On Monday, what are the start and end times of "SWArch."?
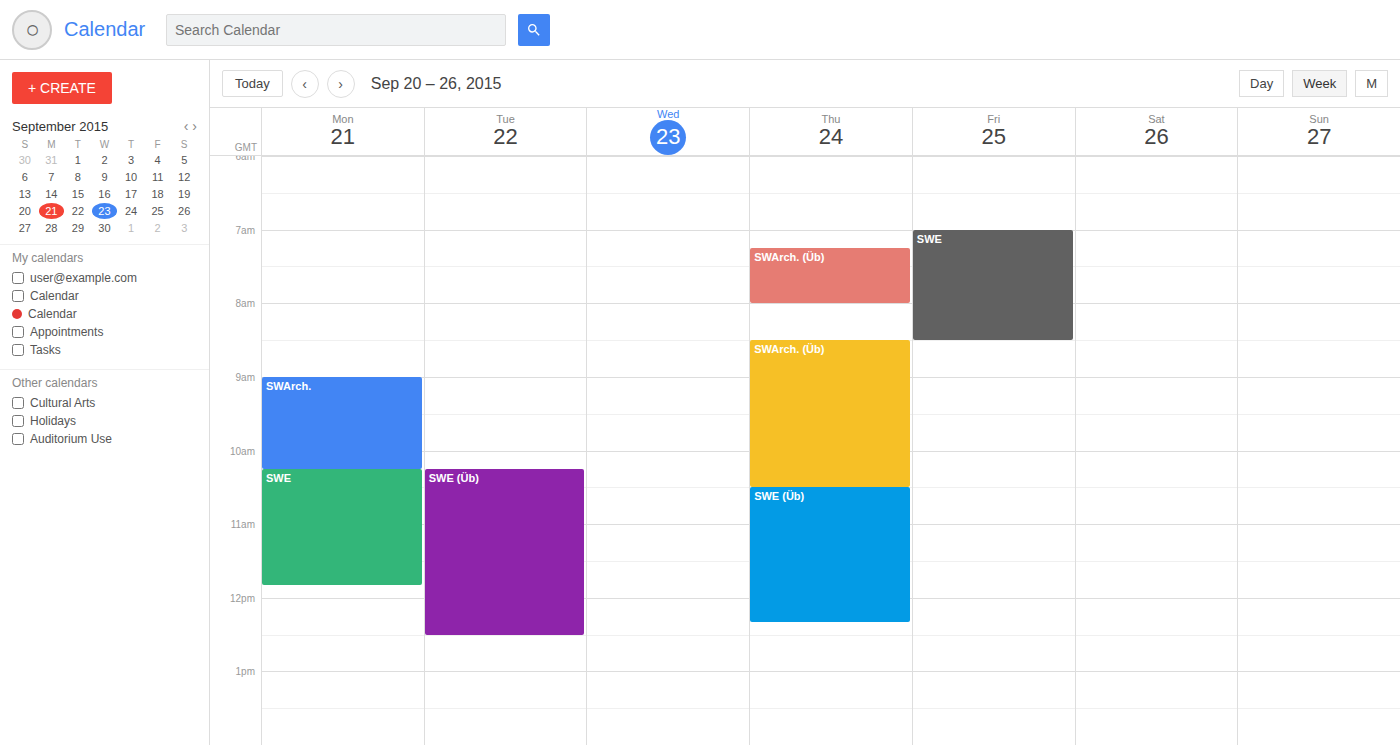
9:00 AM to 10:15 AM